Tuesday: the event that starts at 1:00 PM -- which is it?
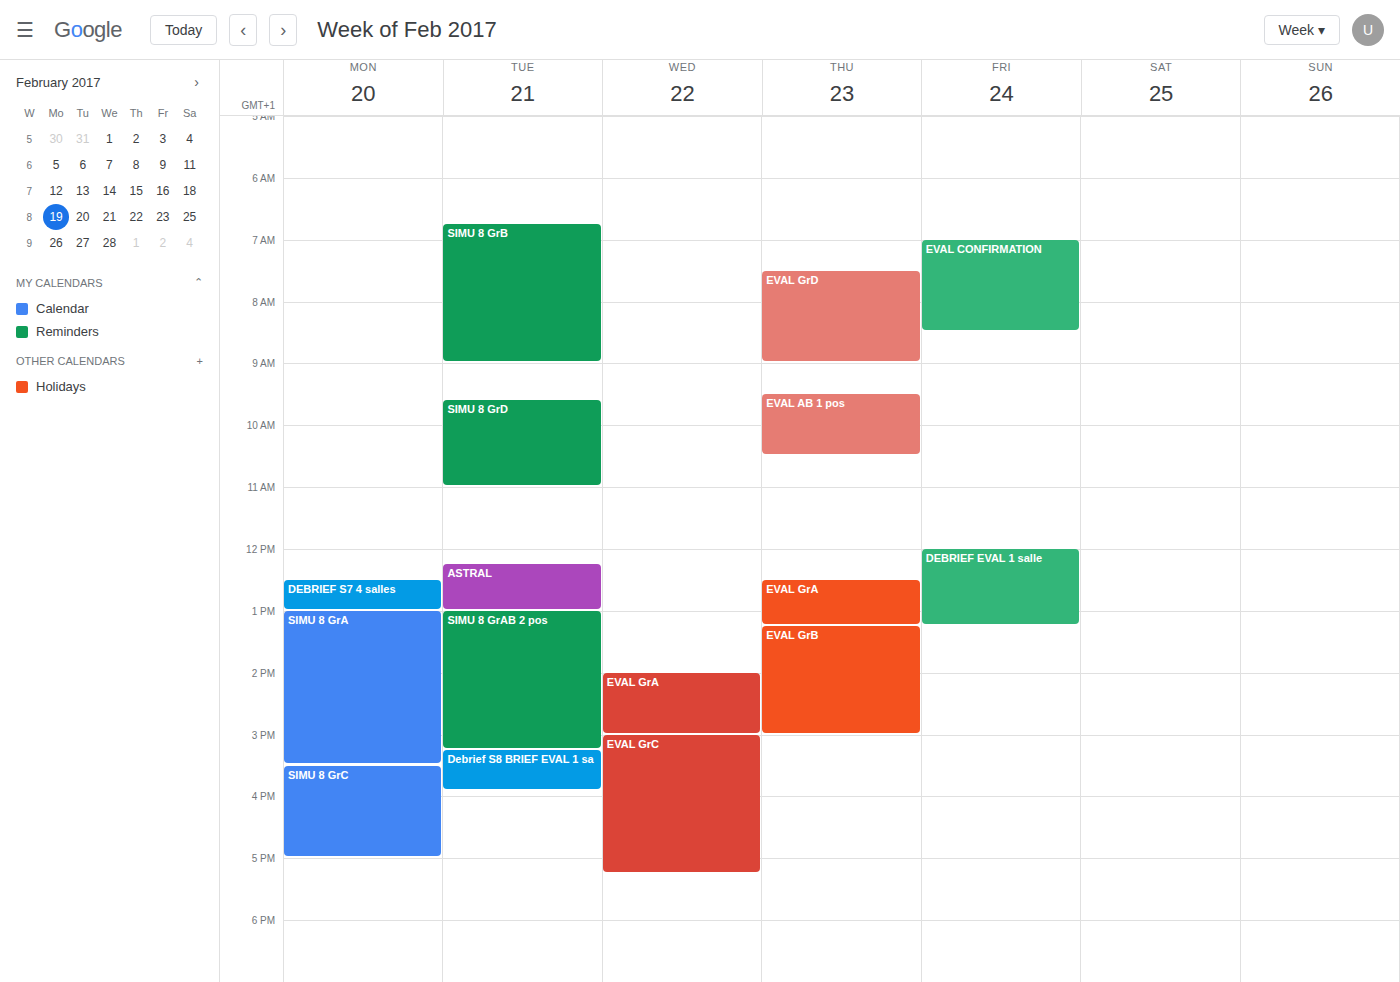
"SIMU 8 GrAB 2 pos"